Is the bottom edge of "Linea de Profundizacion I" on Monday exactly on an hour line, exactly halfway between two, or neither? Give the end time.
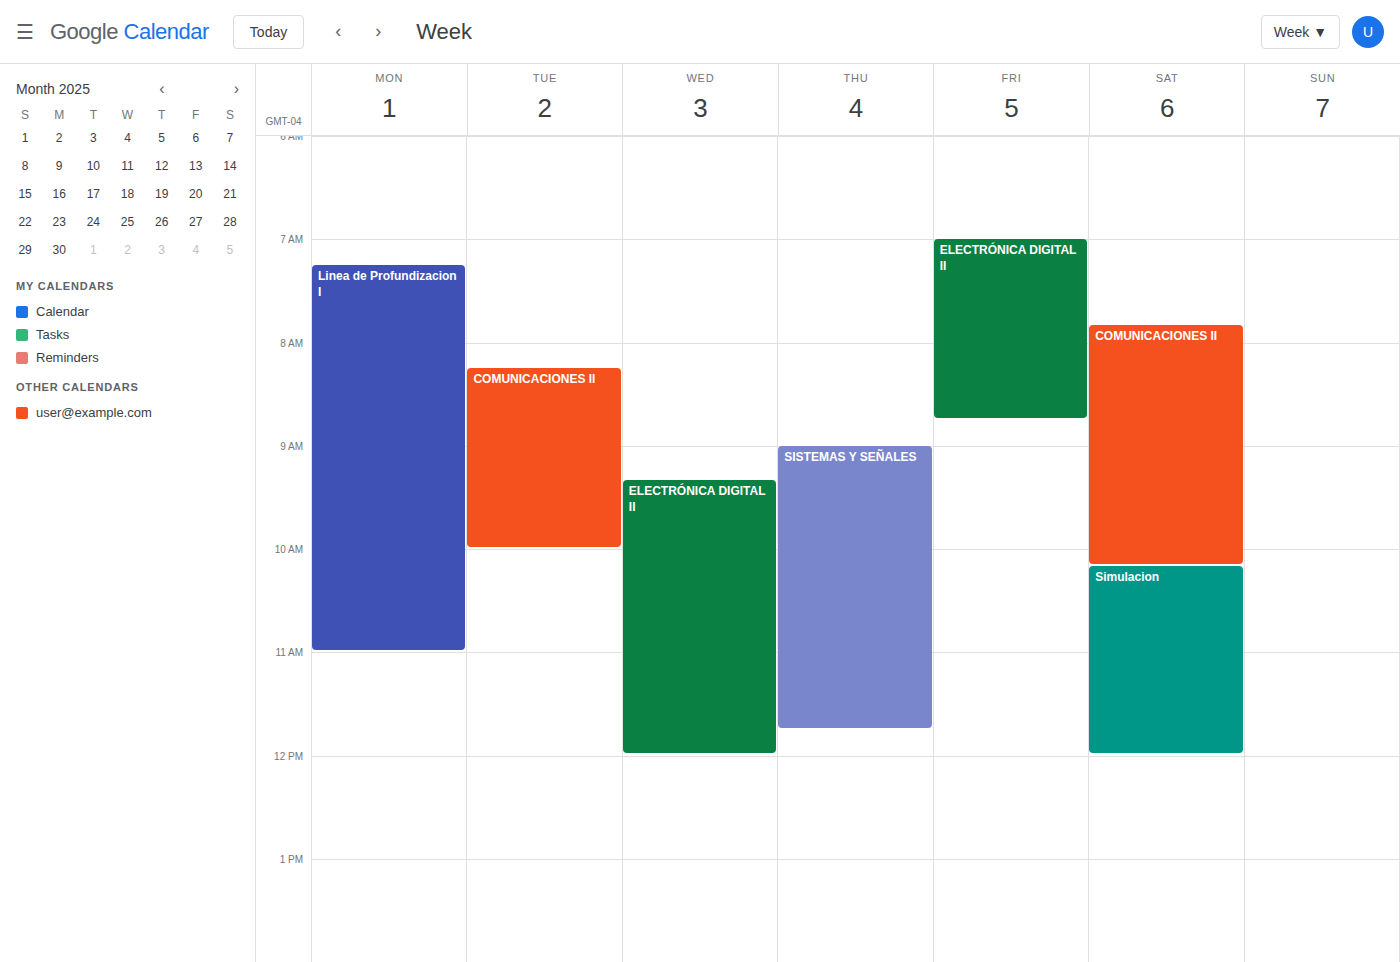
11:00 -- exactly on the 11:00 line.